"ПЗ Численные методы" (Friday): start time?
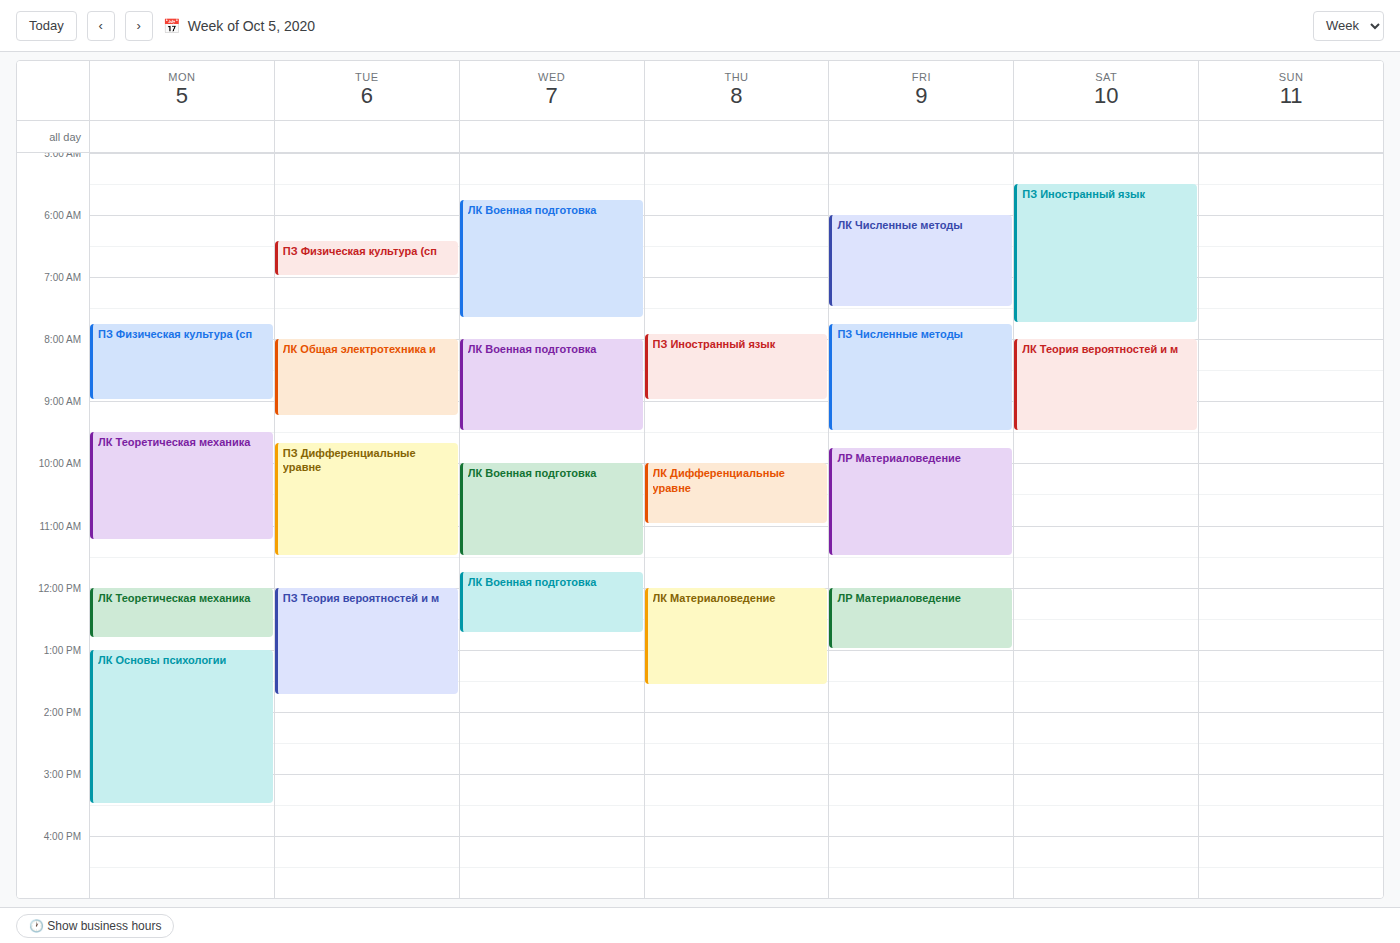
7:45 AM